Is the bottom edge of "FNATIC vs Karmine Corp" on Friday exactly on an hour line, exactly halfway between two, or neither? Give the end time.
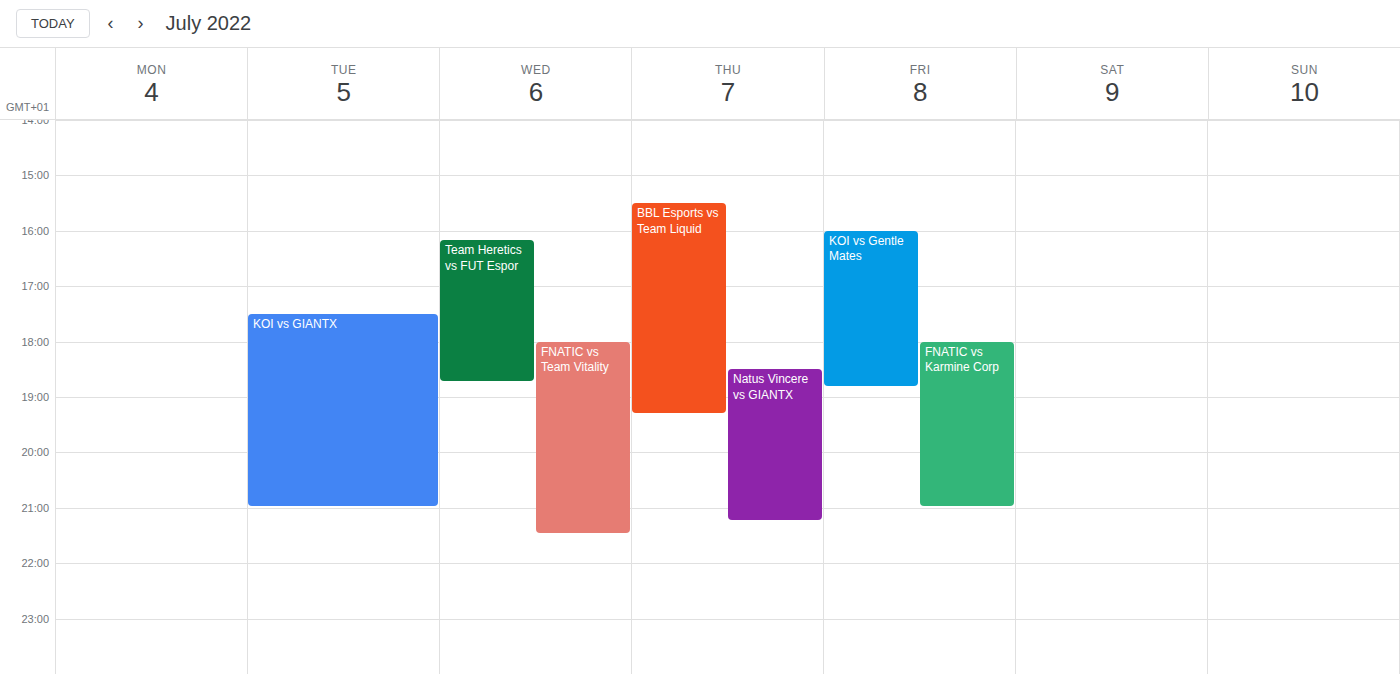
9:00 PM -- exactly on the 9 PM line.